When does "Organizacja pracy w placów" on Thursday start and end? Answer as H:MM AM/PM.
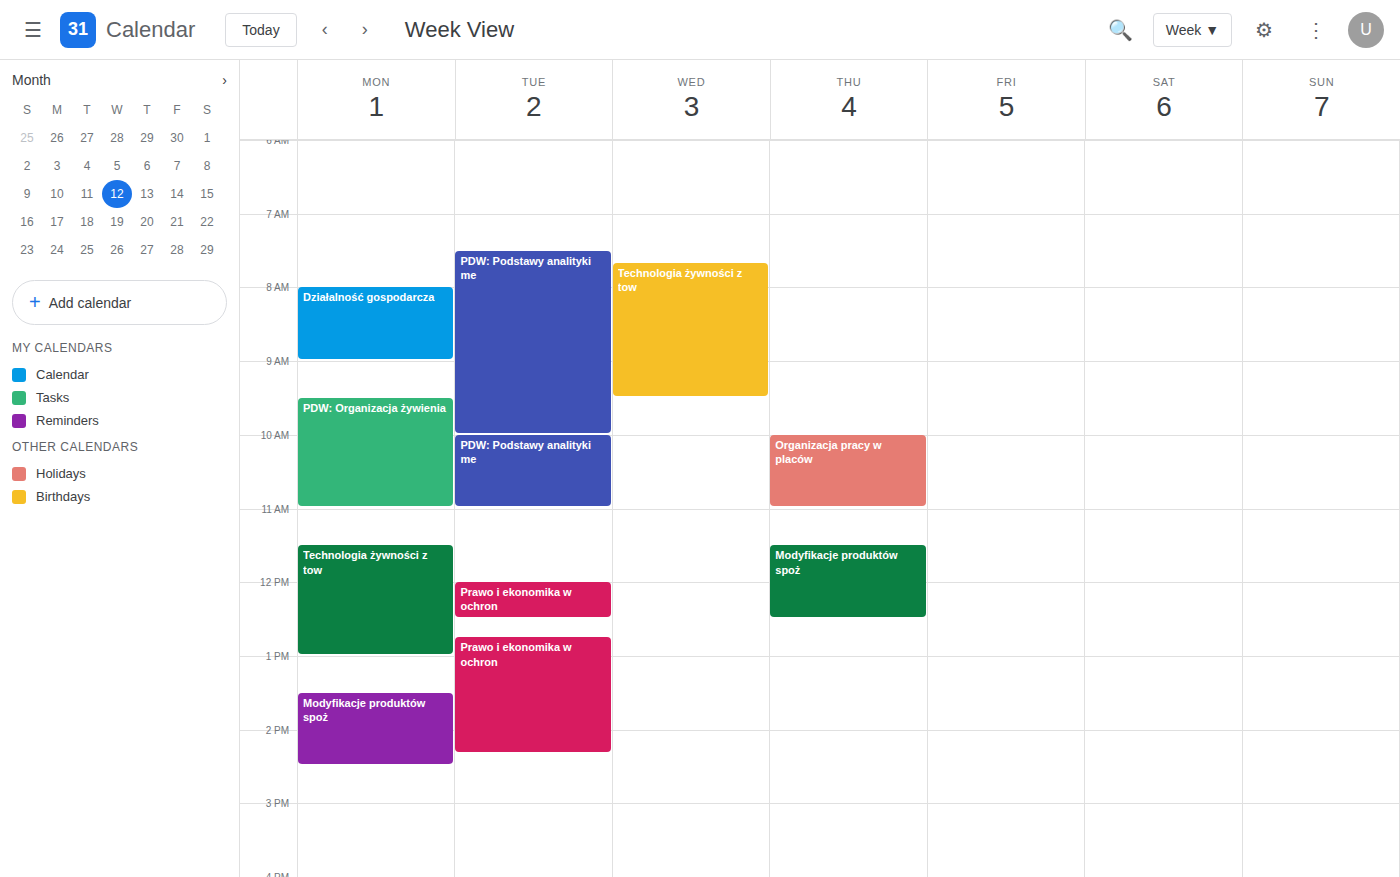
10:00 AM to 11:00 AM